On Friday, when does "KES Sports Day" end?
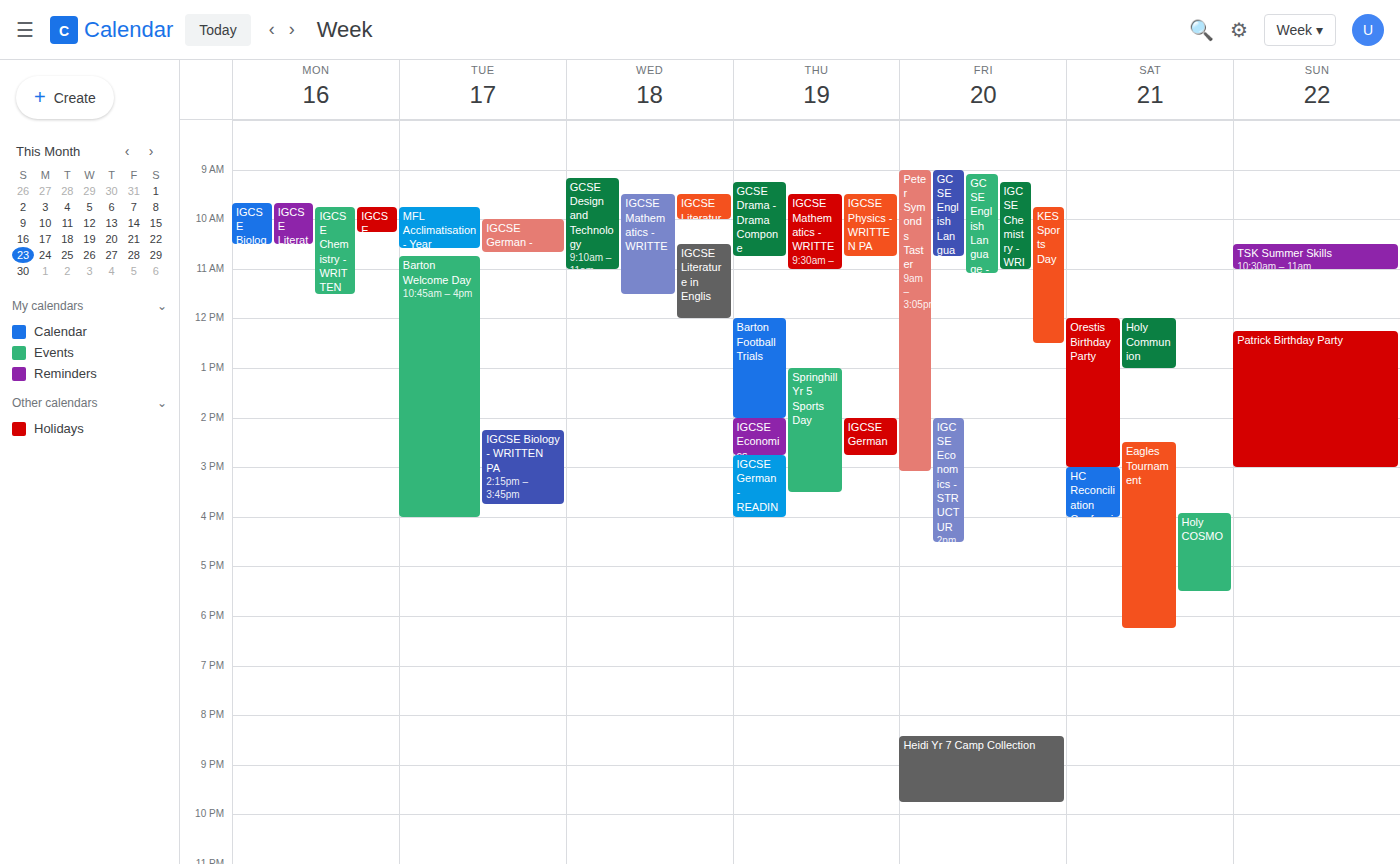
12:30 PM